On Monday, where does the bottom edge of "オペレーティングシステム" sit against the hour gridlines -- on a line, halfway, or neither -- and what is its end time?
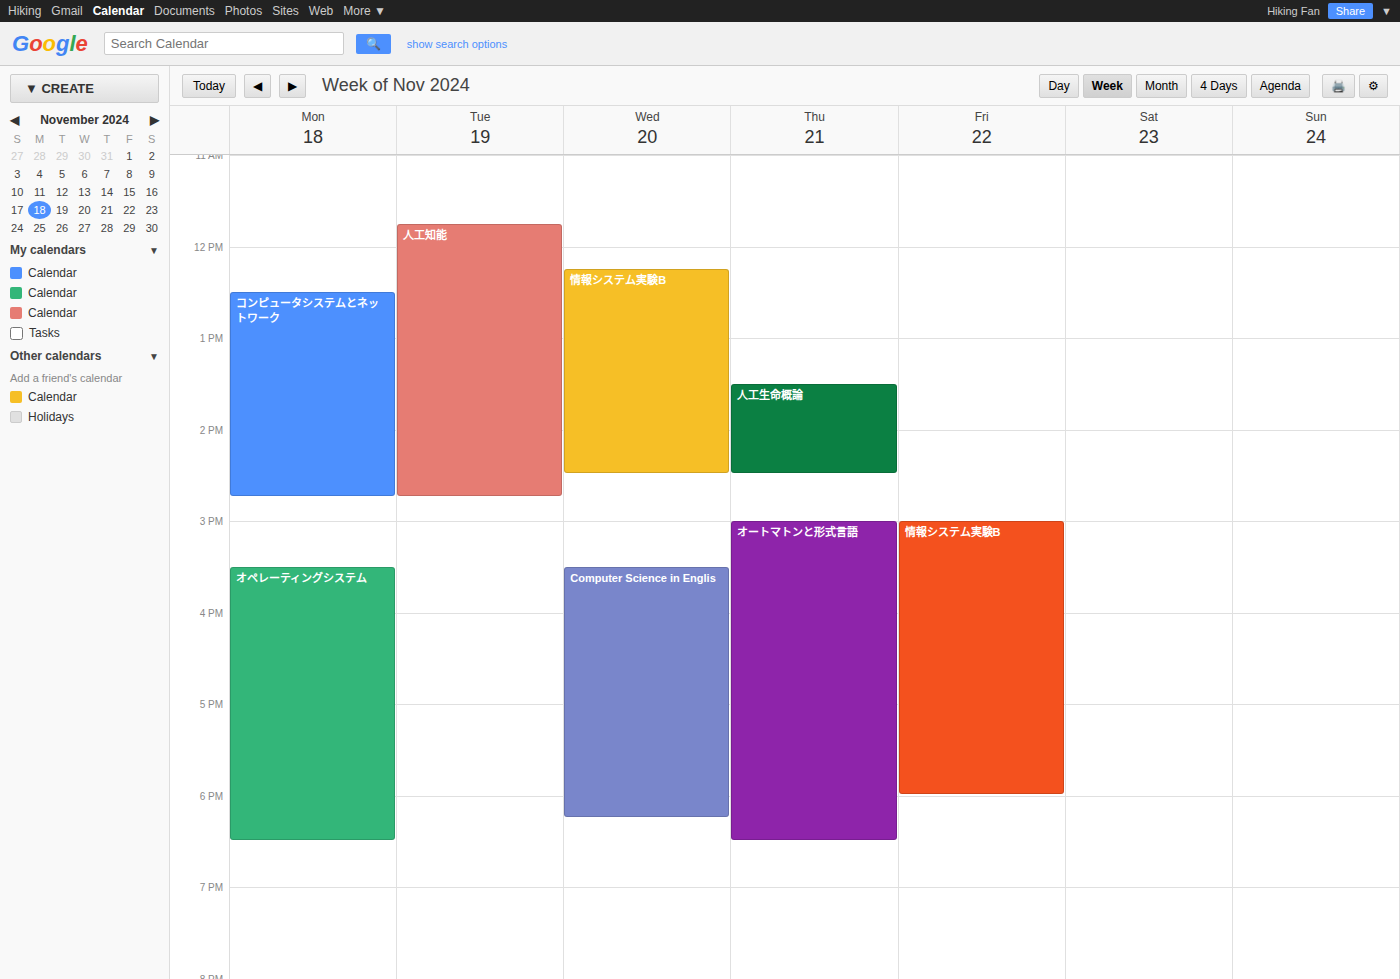
6:30 PM -- halfway between the 6 PM and 7 PM lines.